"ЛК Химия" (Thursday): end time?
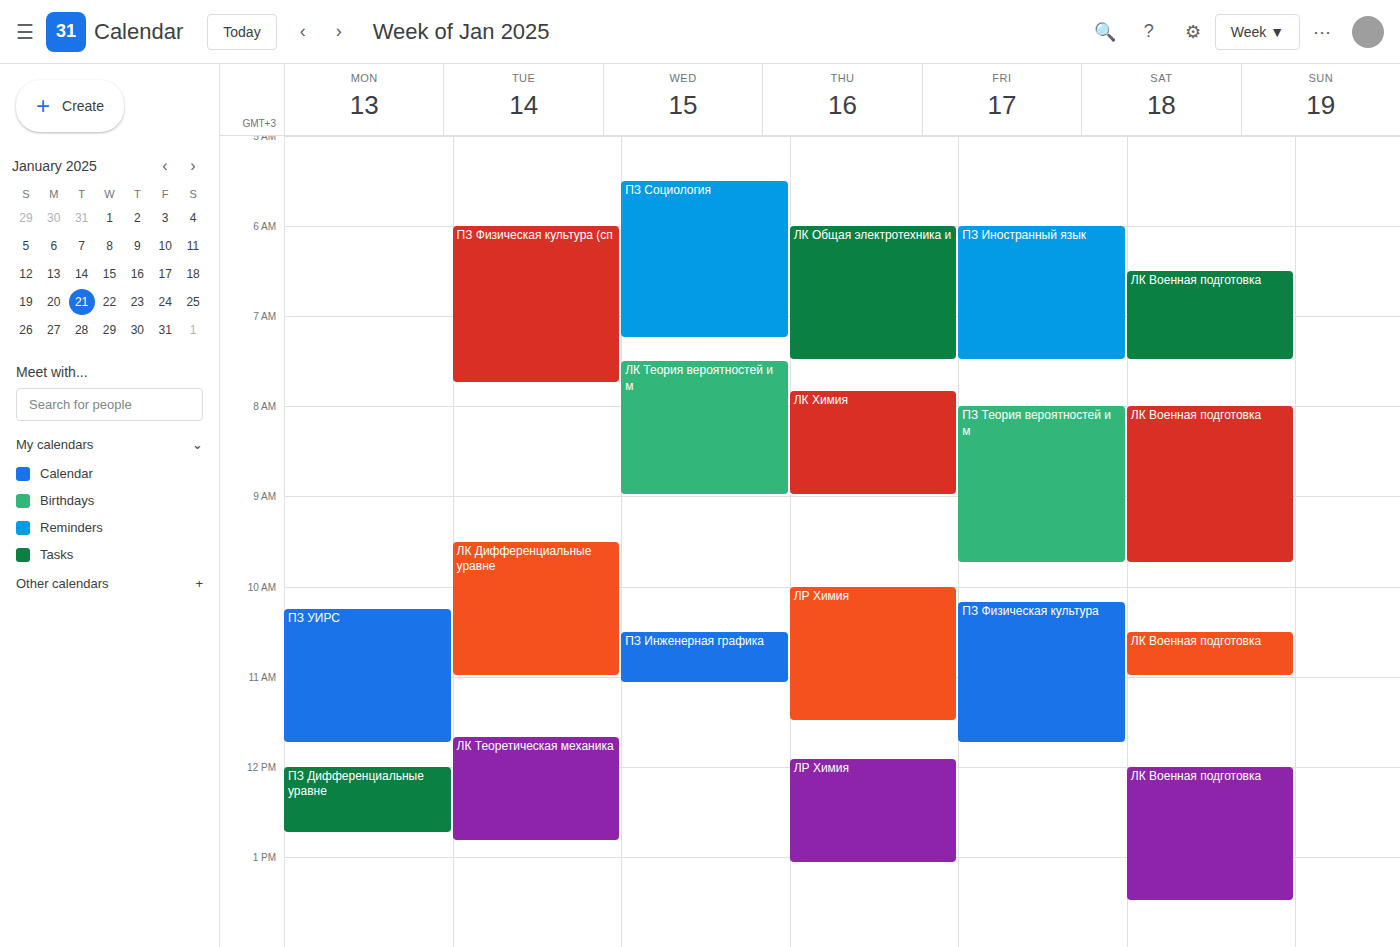
9:00 AM